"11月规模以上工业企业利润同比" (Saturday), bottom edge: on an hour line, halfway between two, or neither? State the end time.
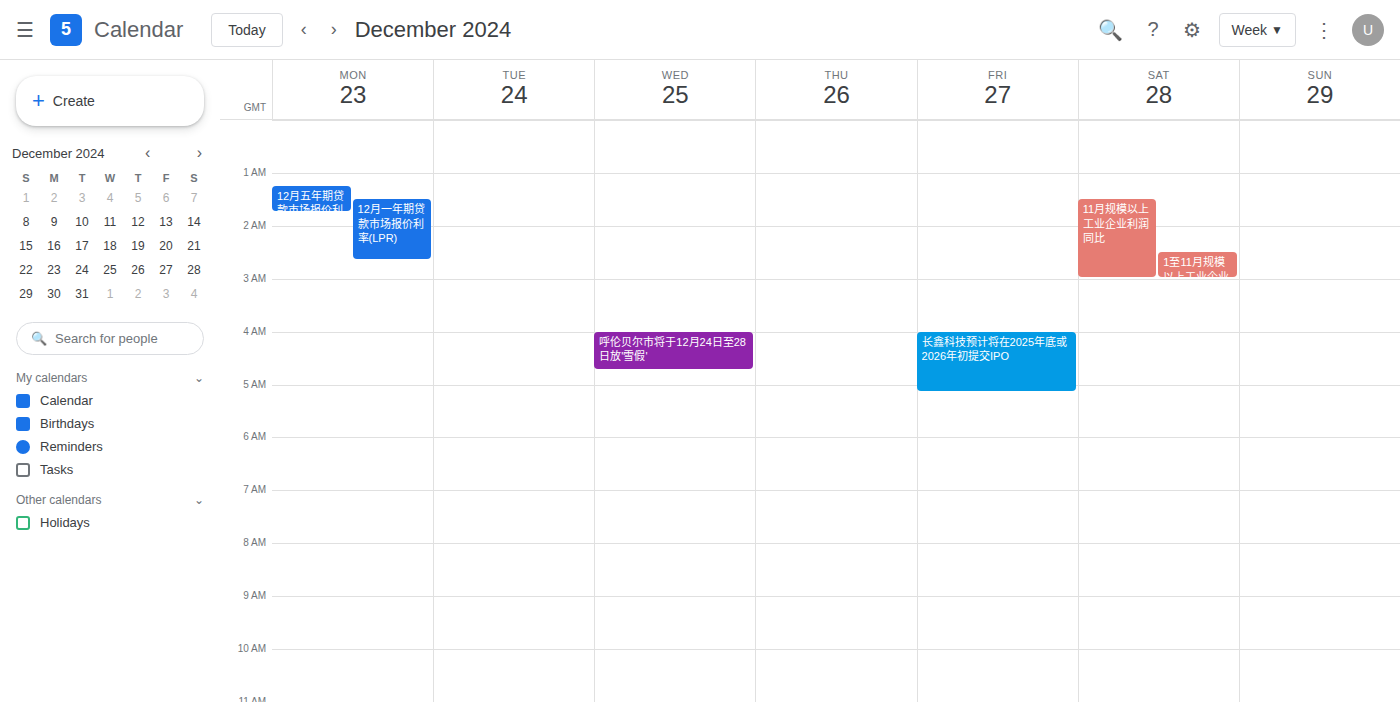
3:00 AM -- exactly on the 3 AM line.